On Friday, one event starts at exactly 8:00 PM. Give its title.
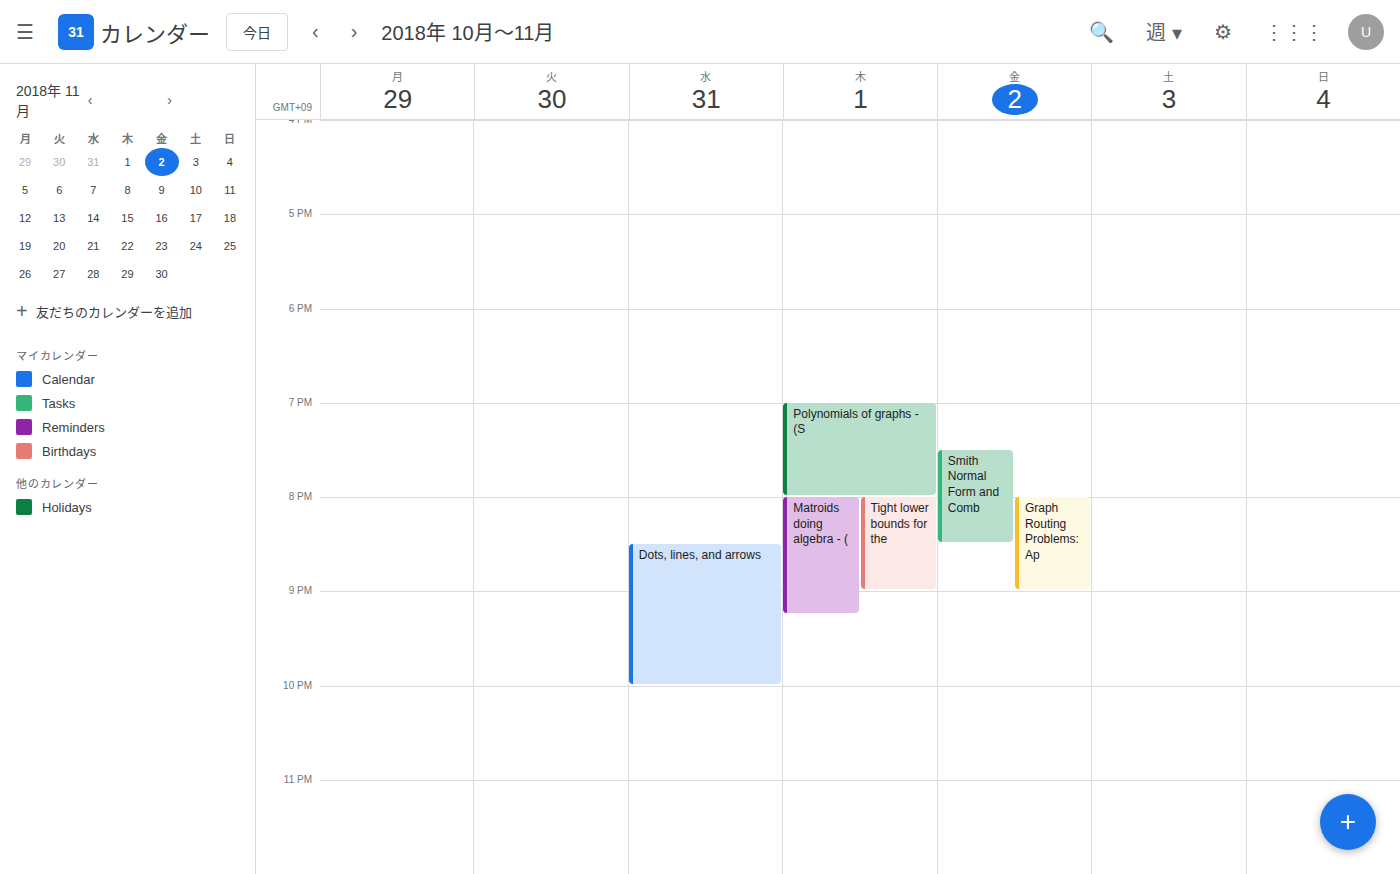
"Graph Routing Problems: Ap"